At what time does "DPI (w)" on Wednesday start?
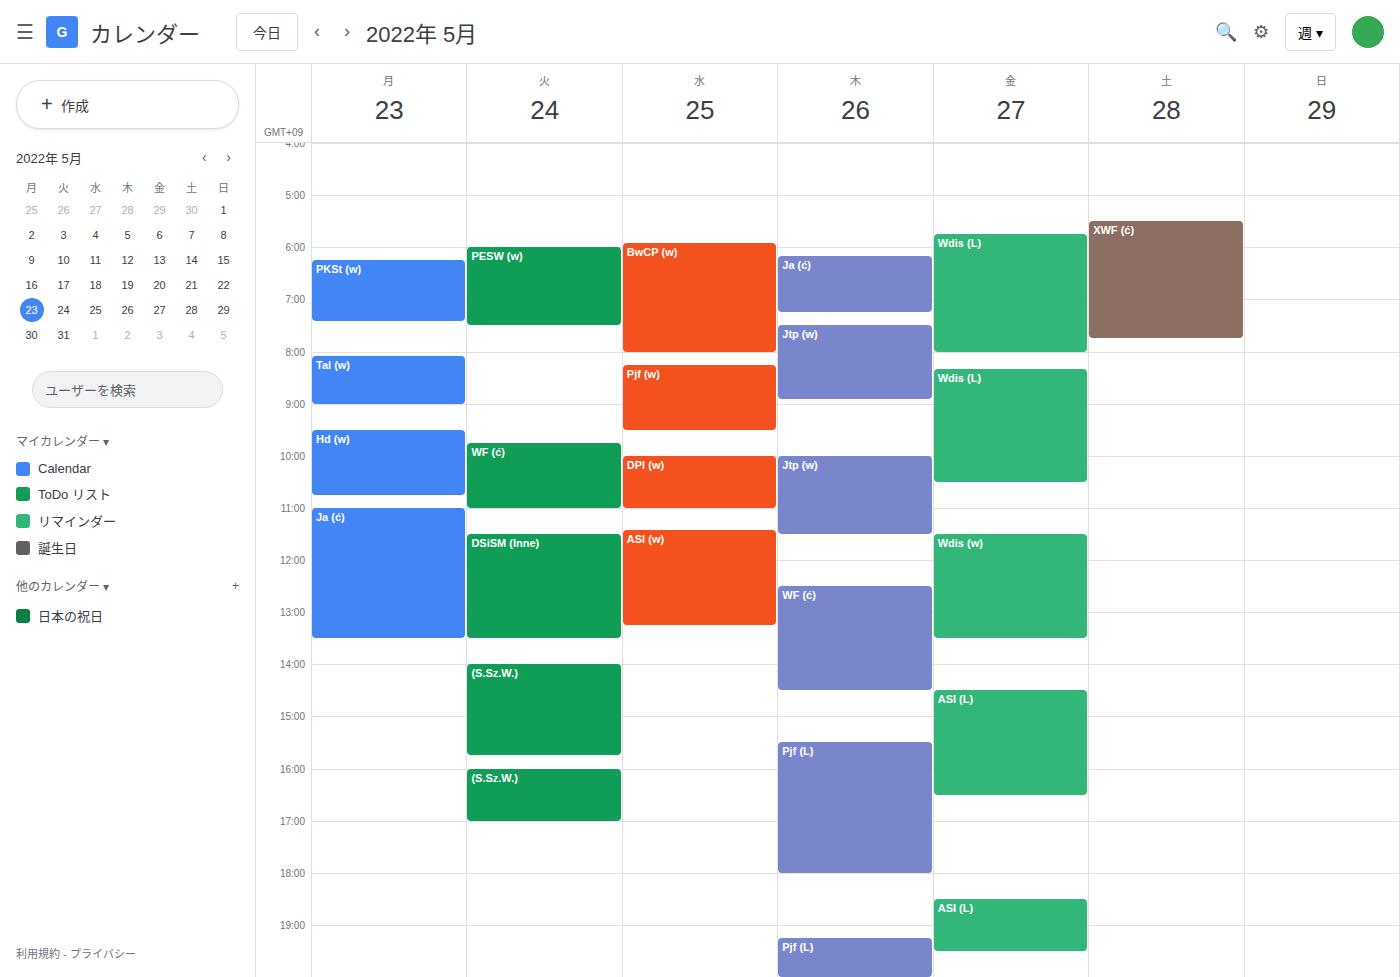
10:00